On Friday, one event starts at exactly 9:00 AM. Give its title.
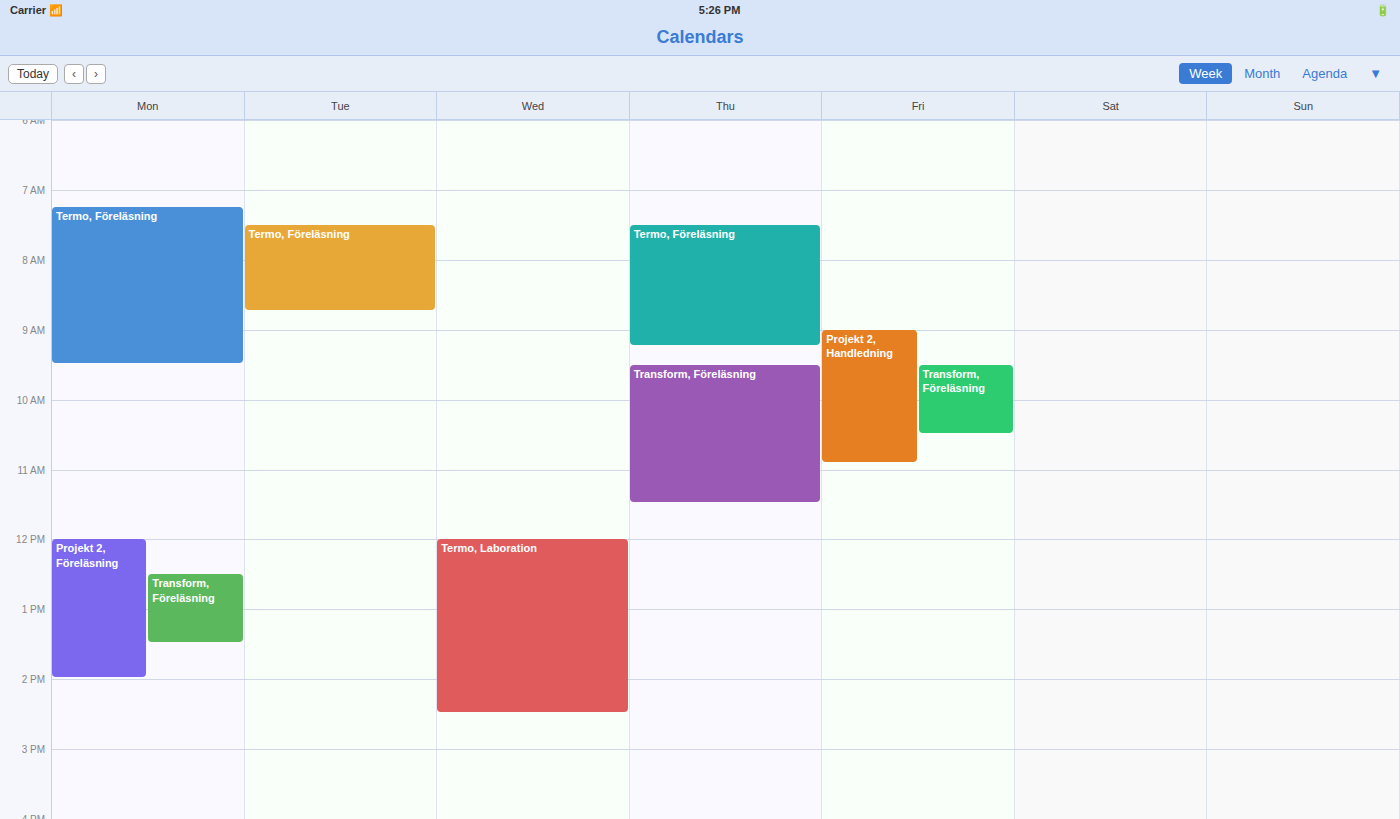
"Projekt 2, Handledning"